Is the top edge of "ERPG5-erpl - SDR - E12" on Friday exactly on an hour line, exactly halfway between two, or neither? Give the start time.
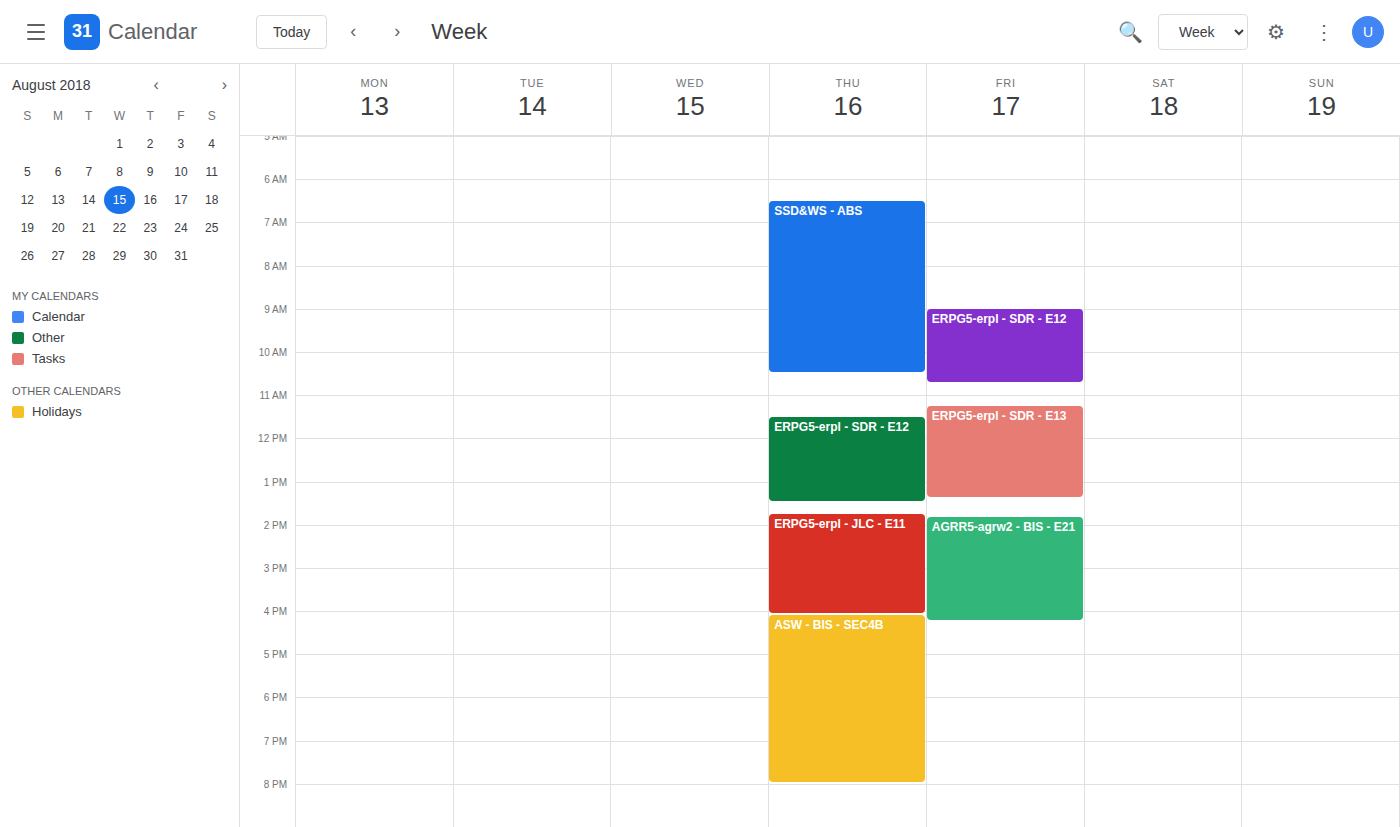
9:00 AM -- exactly on the 9 AM line.